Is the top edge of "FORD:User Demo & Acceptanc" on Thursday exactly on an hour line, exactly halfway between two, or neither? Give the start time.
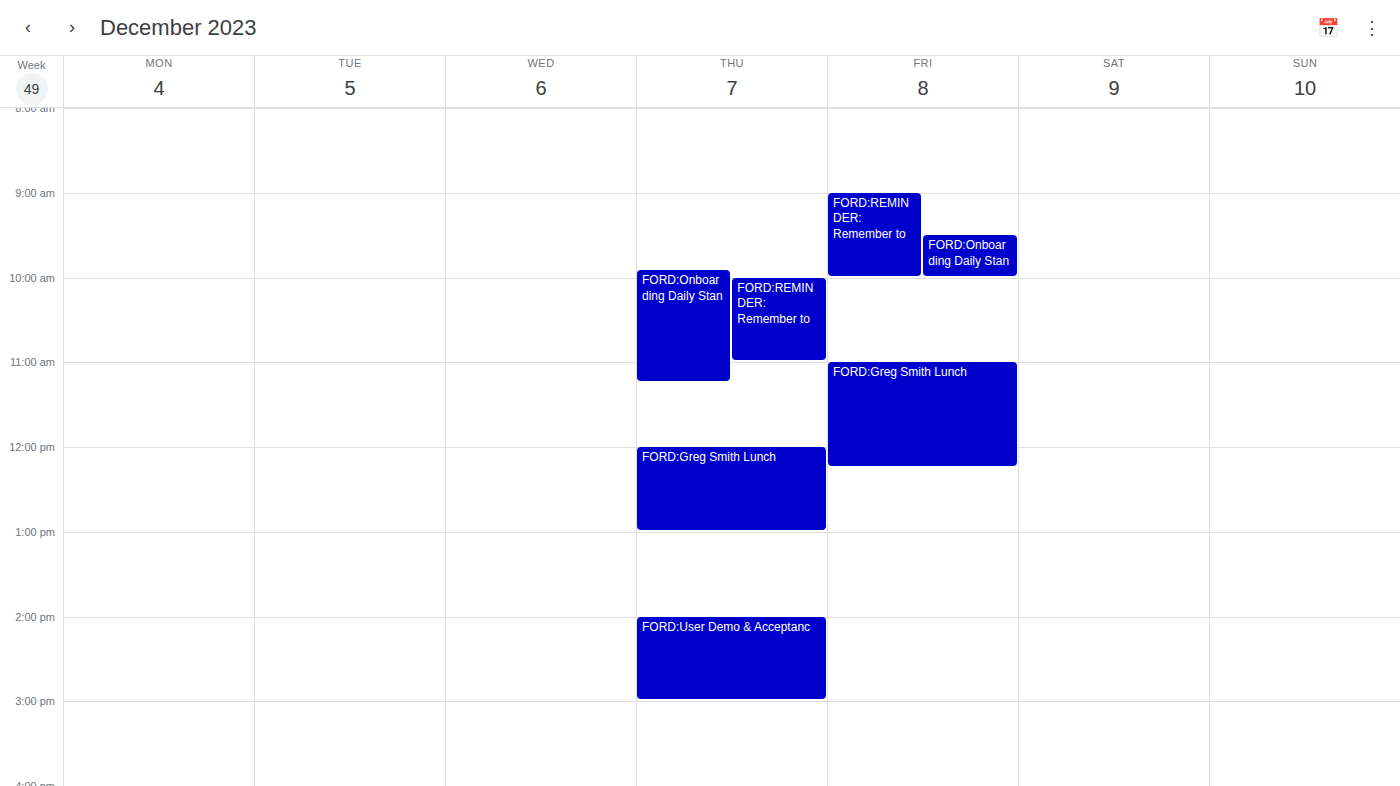
2:00 PM -- exactly on the 2 PM line.